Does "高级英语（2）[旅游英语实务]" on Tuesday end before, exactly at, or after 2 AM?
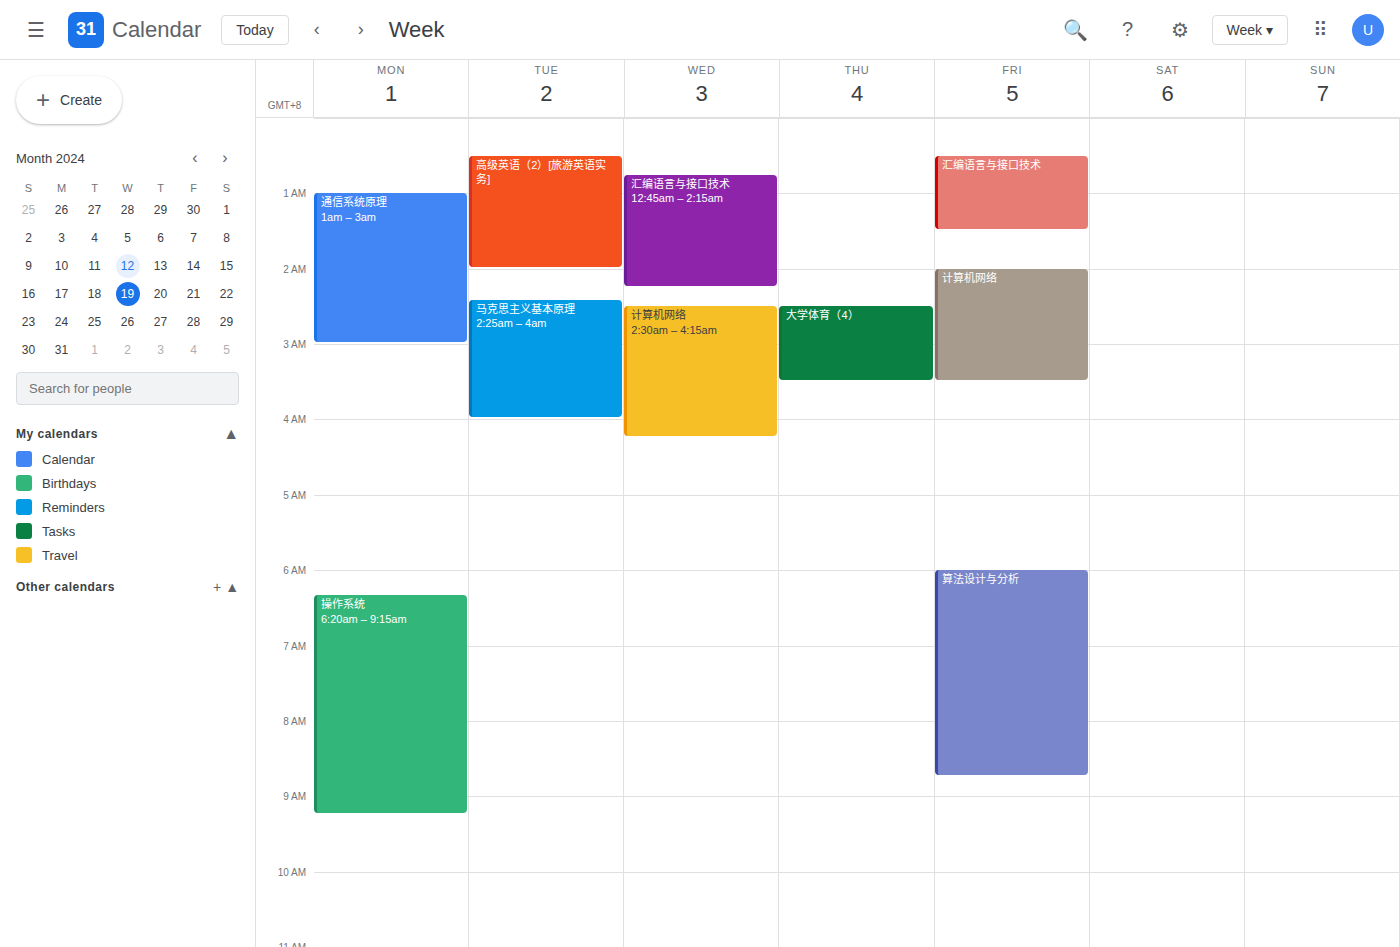
2:00 AM -- exactly at 2 AM, on the 2 AM line.